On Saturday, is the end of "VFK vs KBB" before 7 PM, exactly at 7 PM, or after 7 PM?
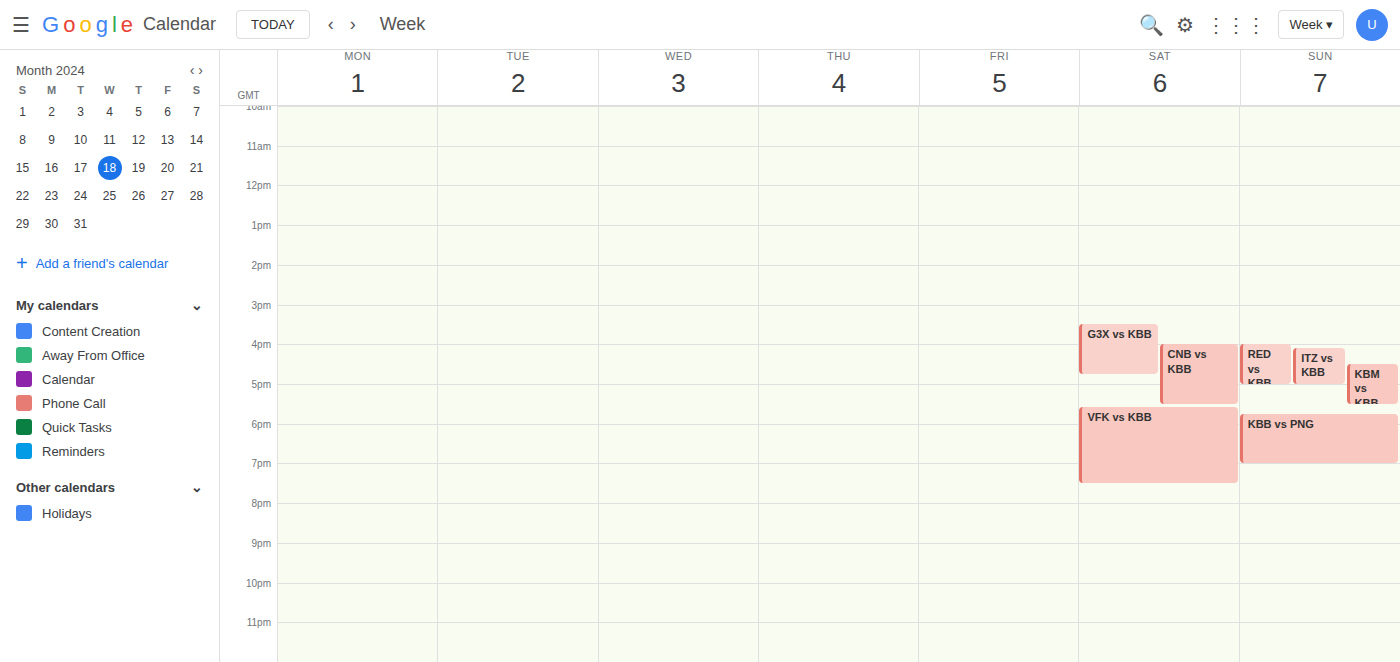
7:30 PM -- after 7 PM, 30 minutes below the 7 PM line.